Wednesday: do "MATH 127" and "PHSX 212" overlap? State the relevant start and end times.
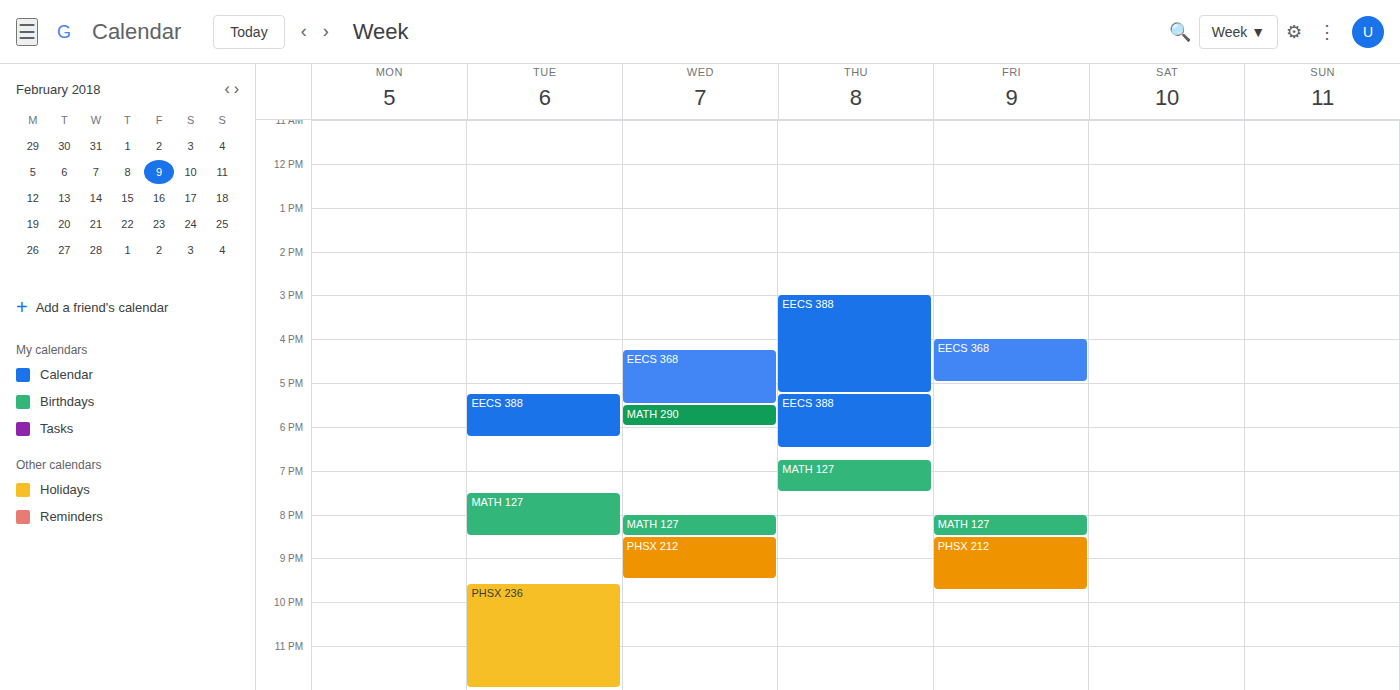
"MATH 127" ends at 8:30 PM, exactly when "PHSX 212" starts -- they touch but do not overlap.